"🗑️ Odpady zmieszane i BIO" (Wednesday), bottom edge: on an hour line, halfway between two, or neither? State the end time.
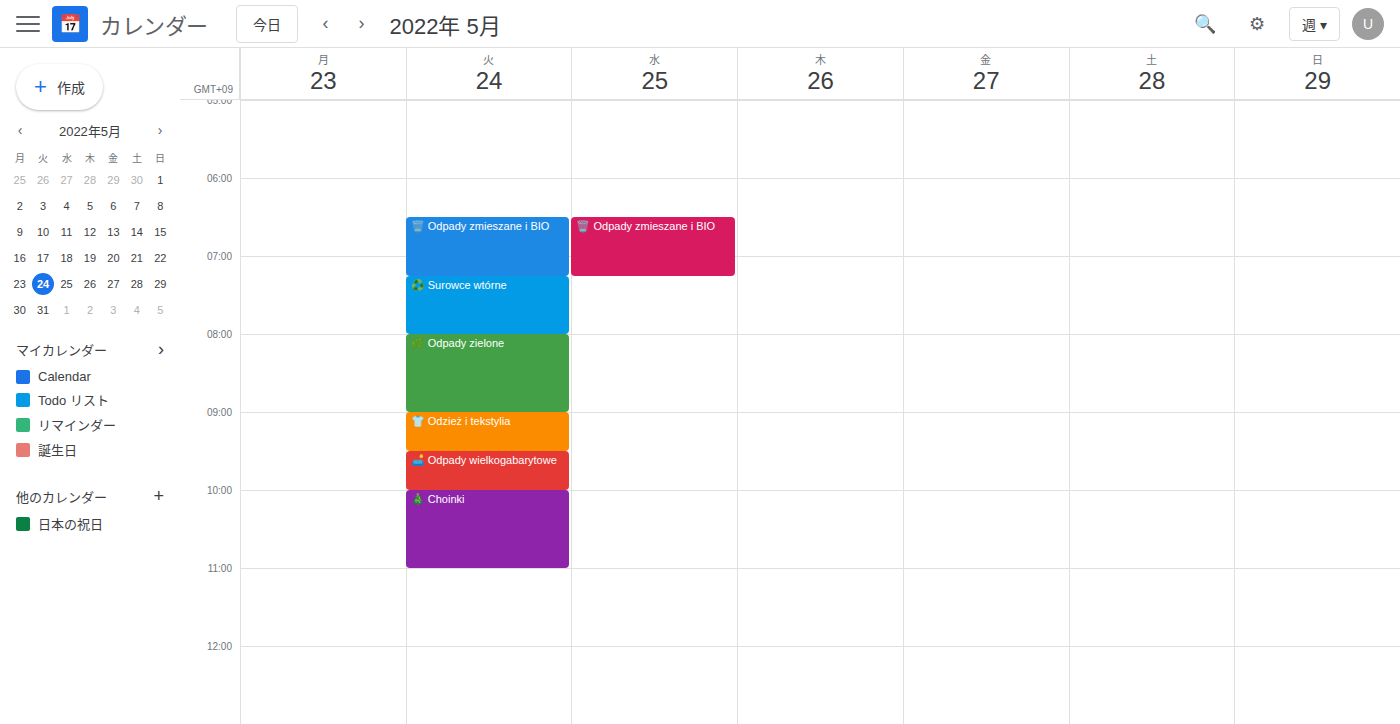
7:15 AM -- neither: a quarter of the way from the 7 AM line to the 8 AM line.